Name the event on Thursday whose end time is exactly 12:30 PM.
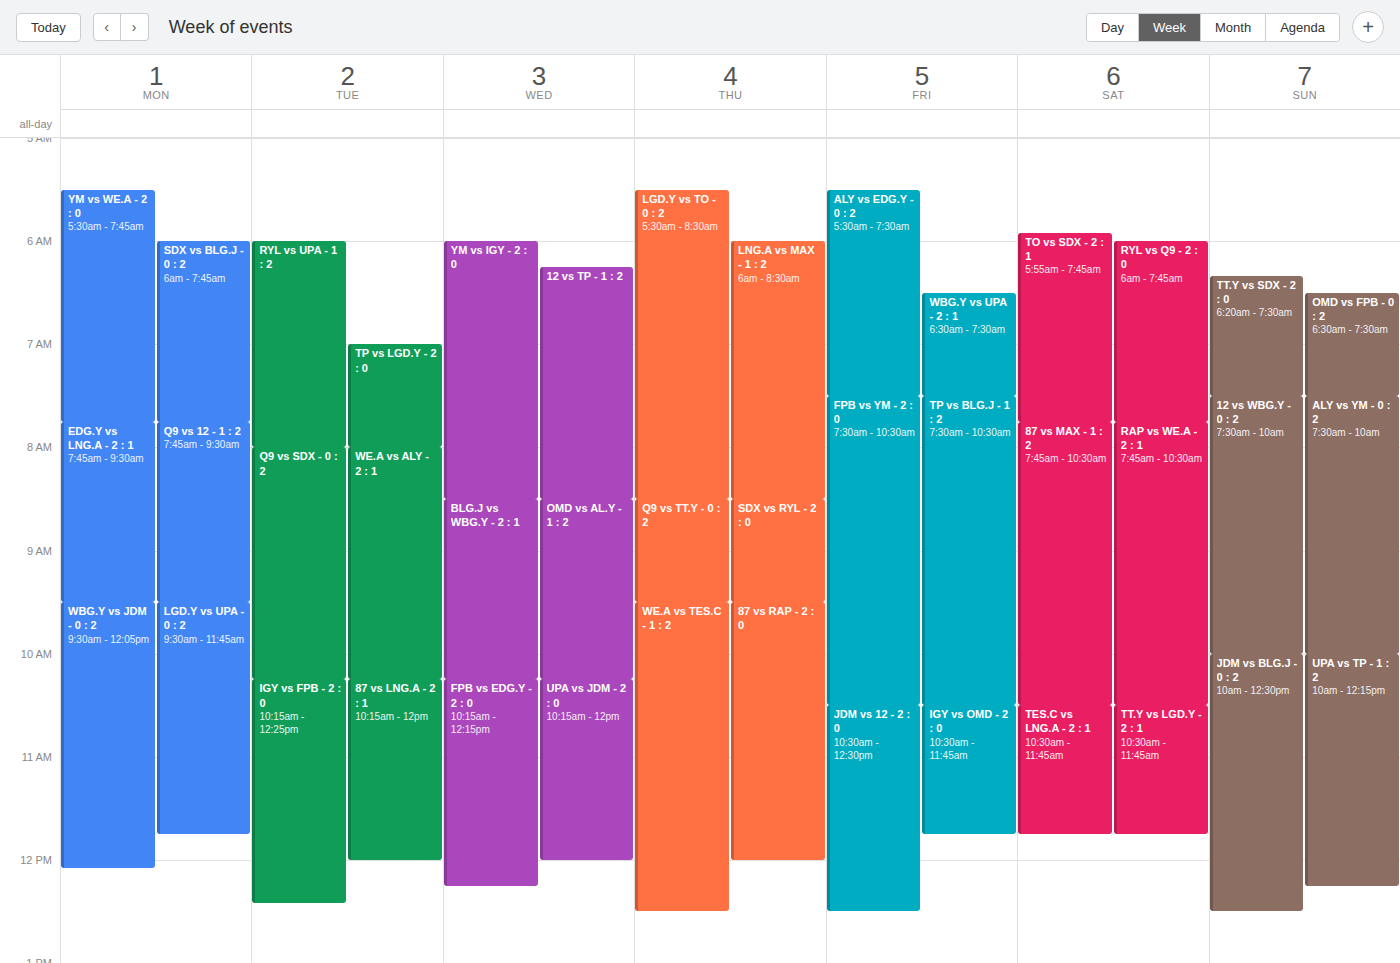
"WE.A vs TES.C - 1 : 2"